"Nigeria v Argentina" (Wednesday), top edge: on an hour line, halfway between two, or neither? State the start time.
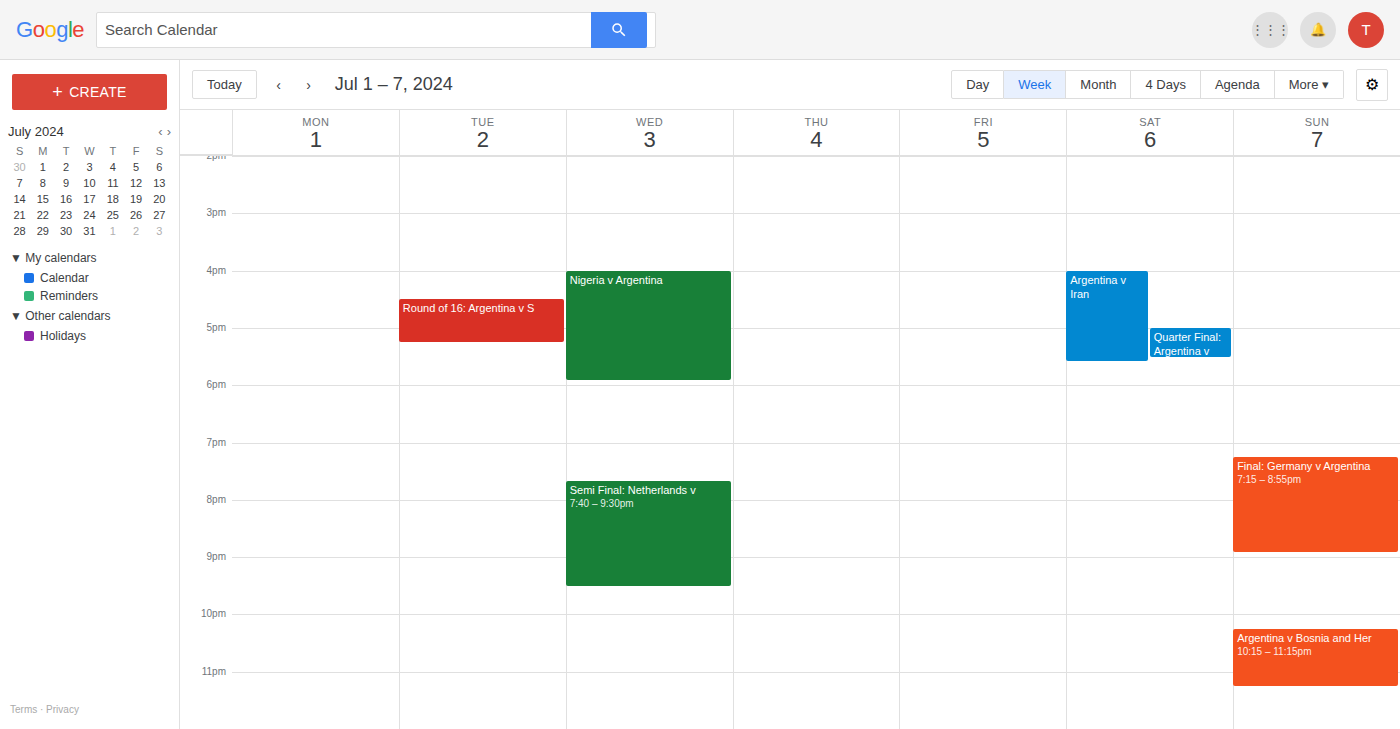
4:00 PM -- exactly on the 4 PM line.